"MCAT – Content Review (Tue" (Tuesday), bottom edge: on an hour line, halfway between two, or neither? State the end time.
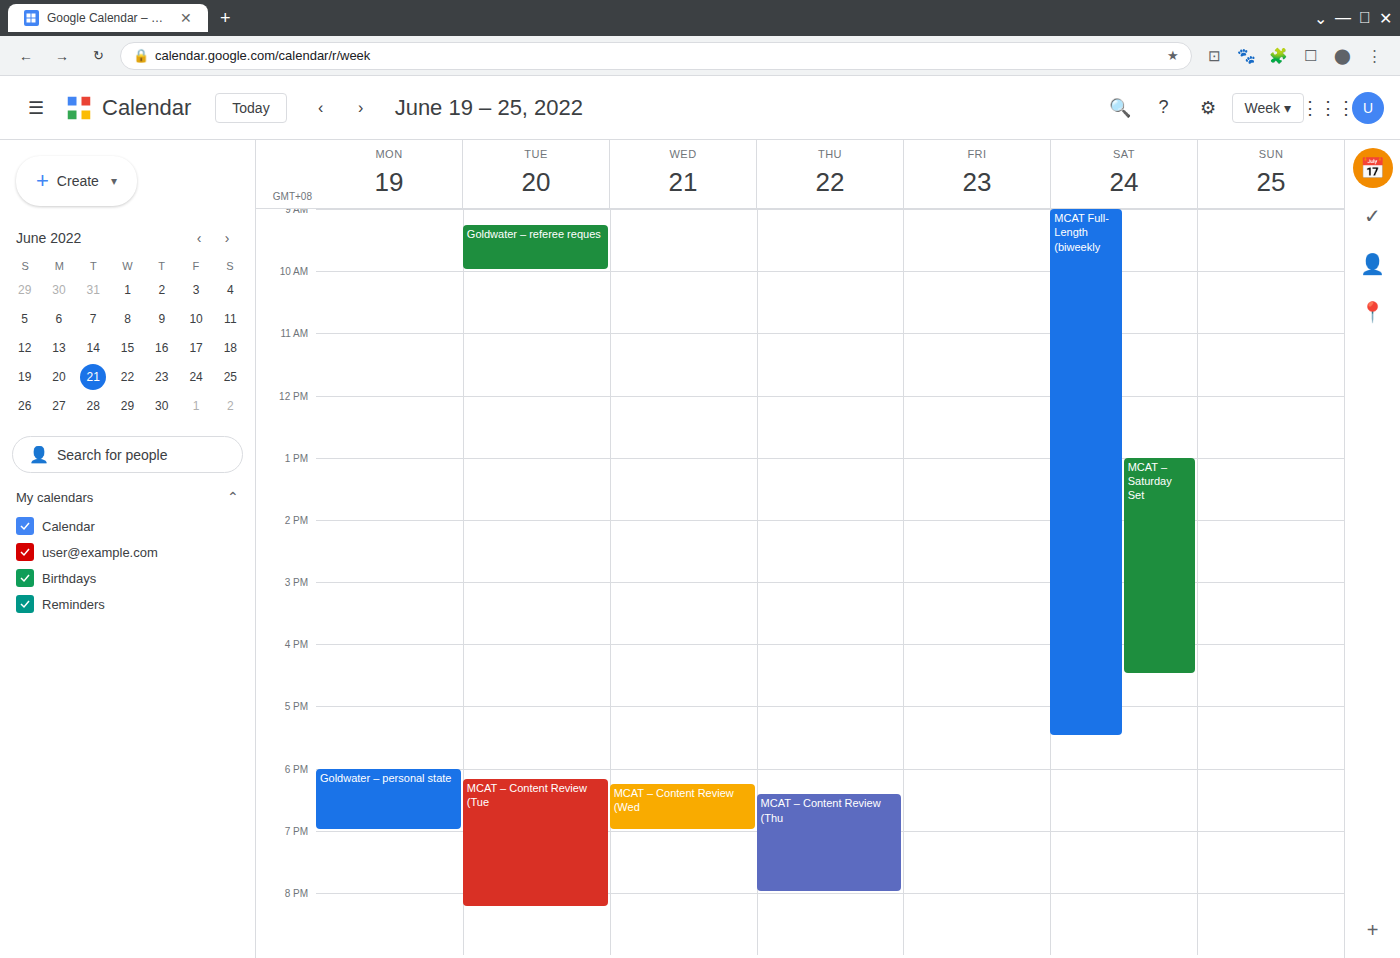
8:15 PM -- neither: a quarter of the way from the 8 PM line to the 9 PM line.